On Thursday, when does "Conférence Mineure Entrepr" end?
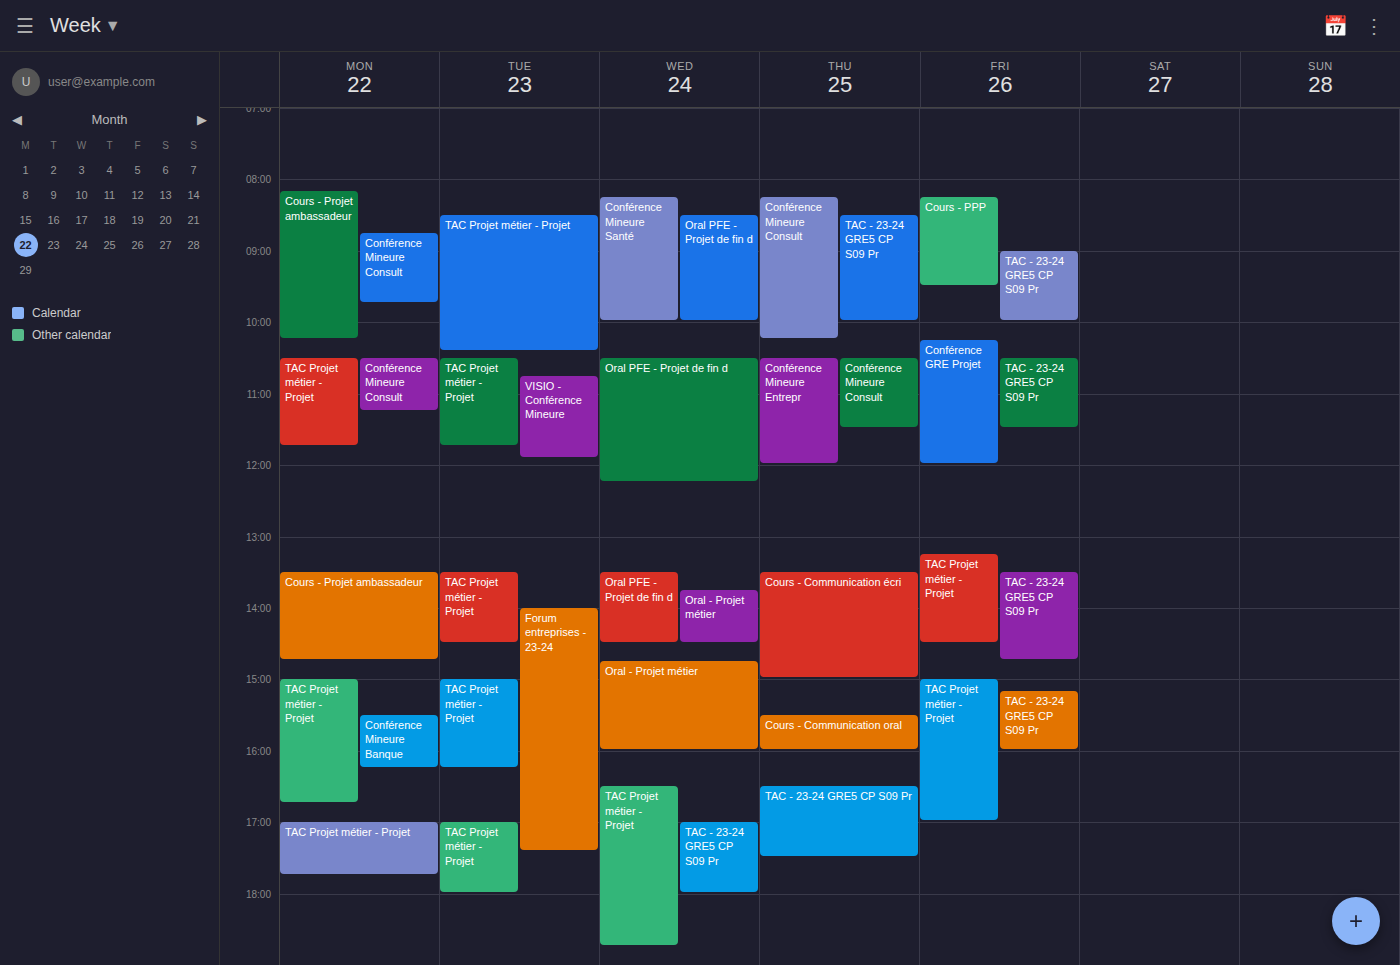
12:00 PM